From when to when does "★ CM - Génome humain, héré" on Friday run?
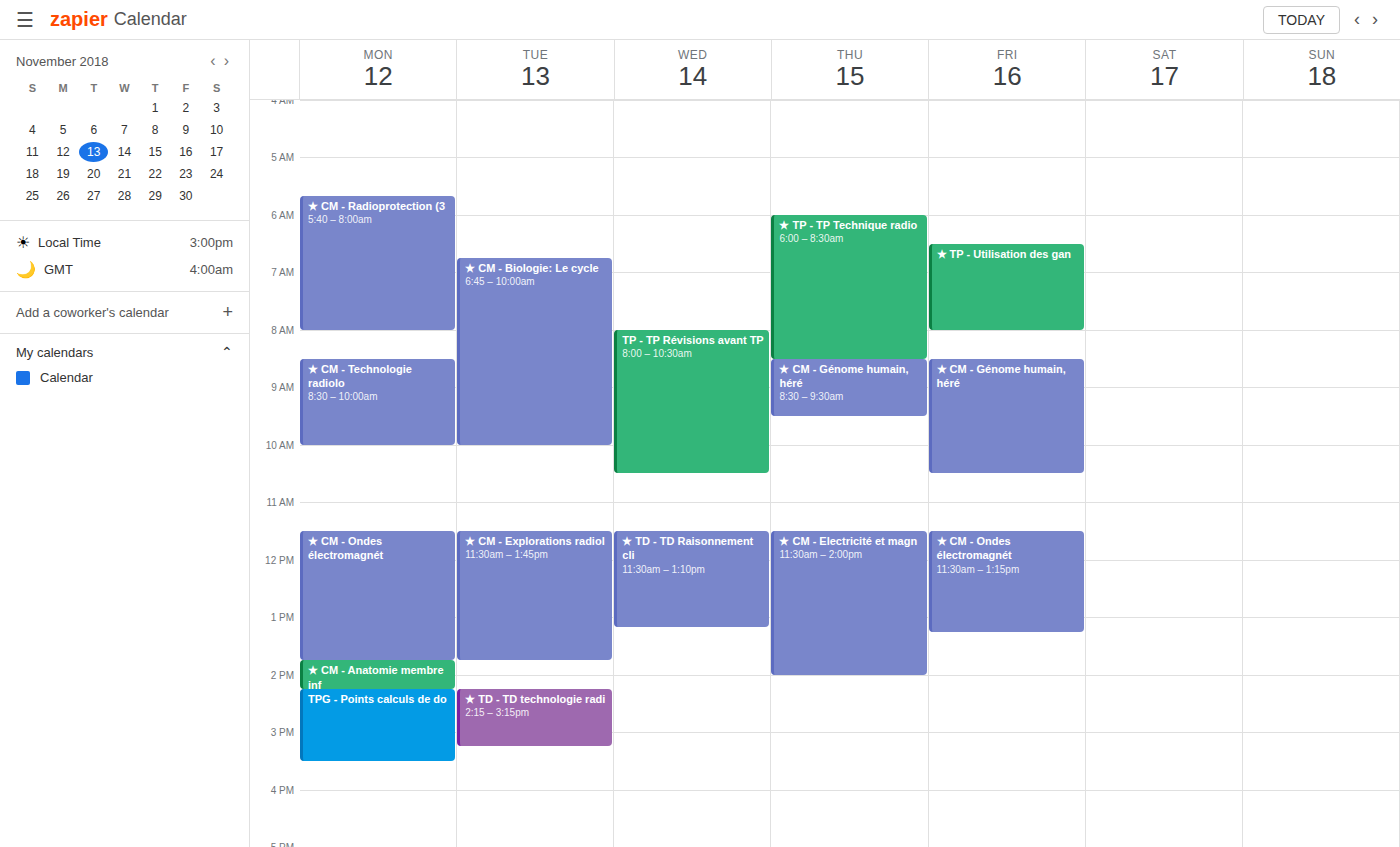
8:30 AM to 10:30 AM